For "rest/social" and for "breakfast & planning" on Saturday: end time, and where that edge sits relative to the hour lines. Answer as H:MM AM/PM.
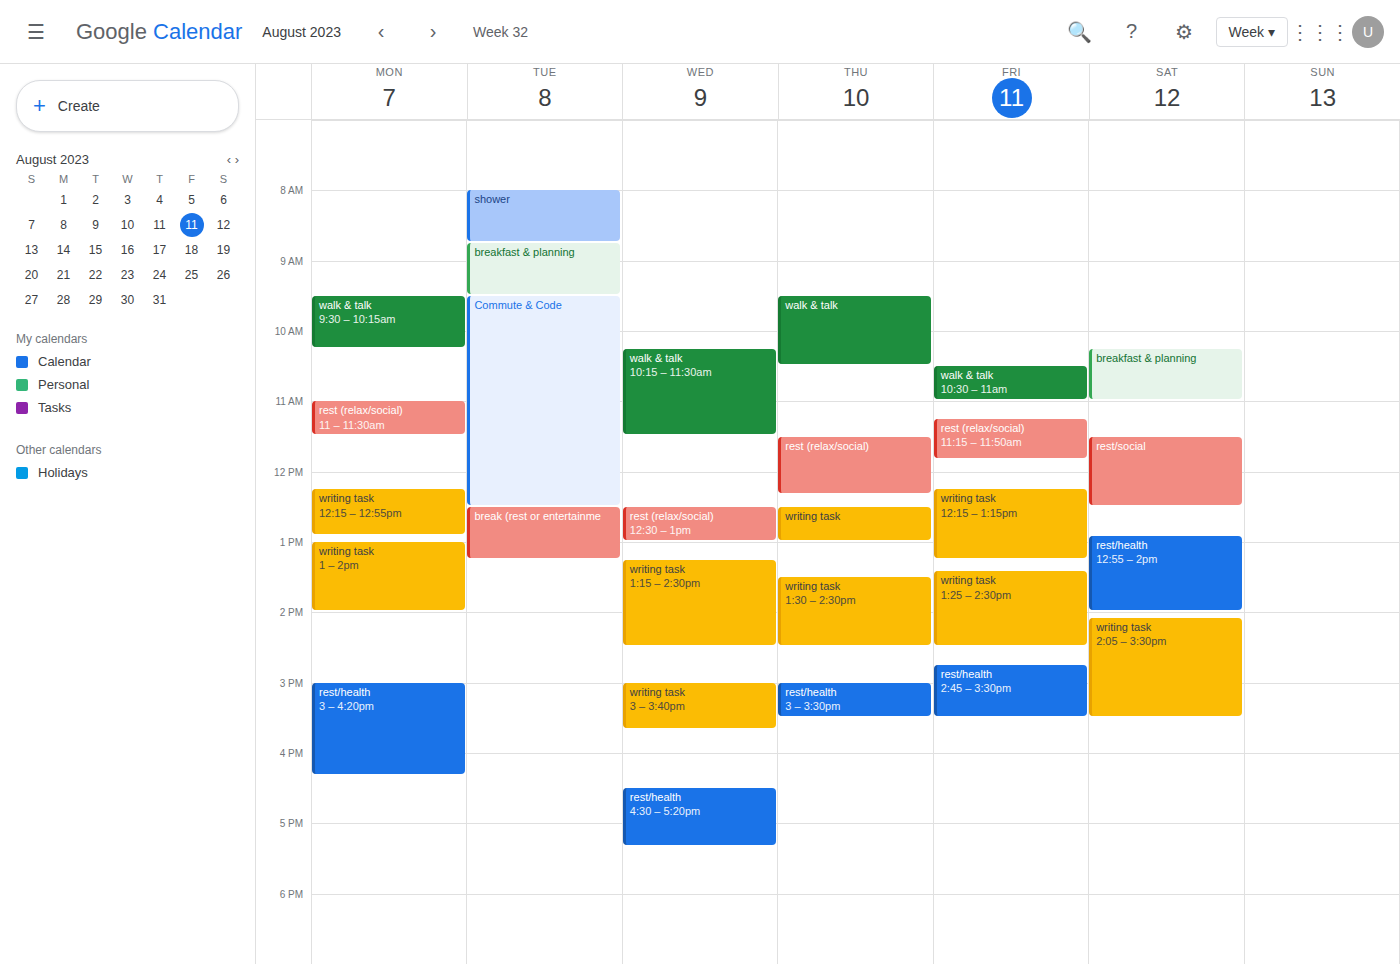
"rest/social": 12:30 PM, halfway between the 12 PM and 1 PM lines. "breakfast & planning": 11:00 AM, exactly on the 11 AM line.